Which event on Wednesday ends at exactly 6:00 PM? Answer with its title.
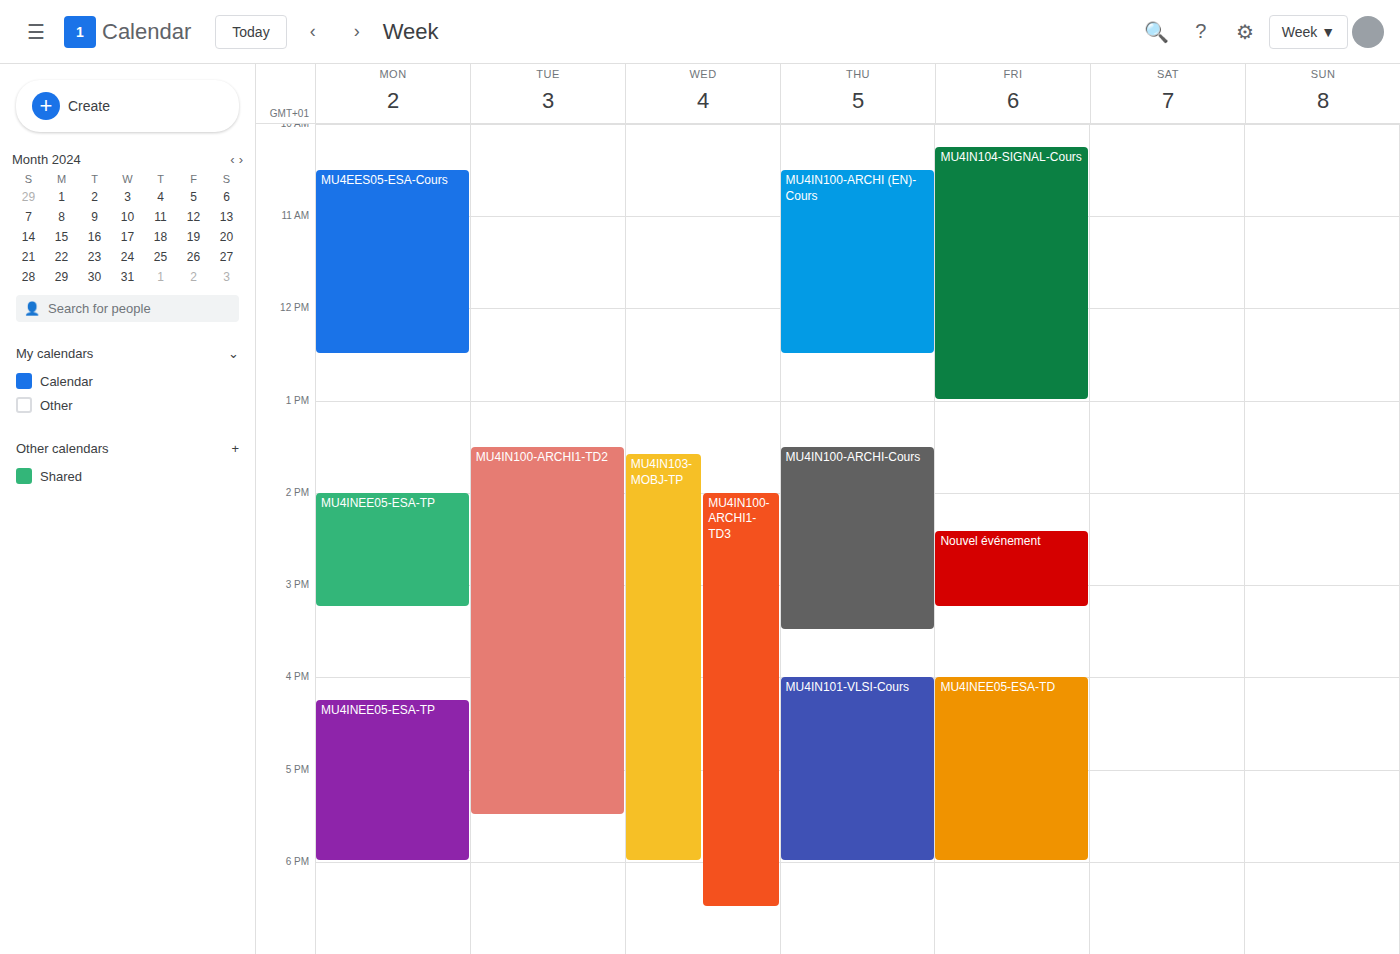
"MU4IN103-MOBJ-TP"